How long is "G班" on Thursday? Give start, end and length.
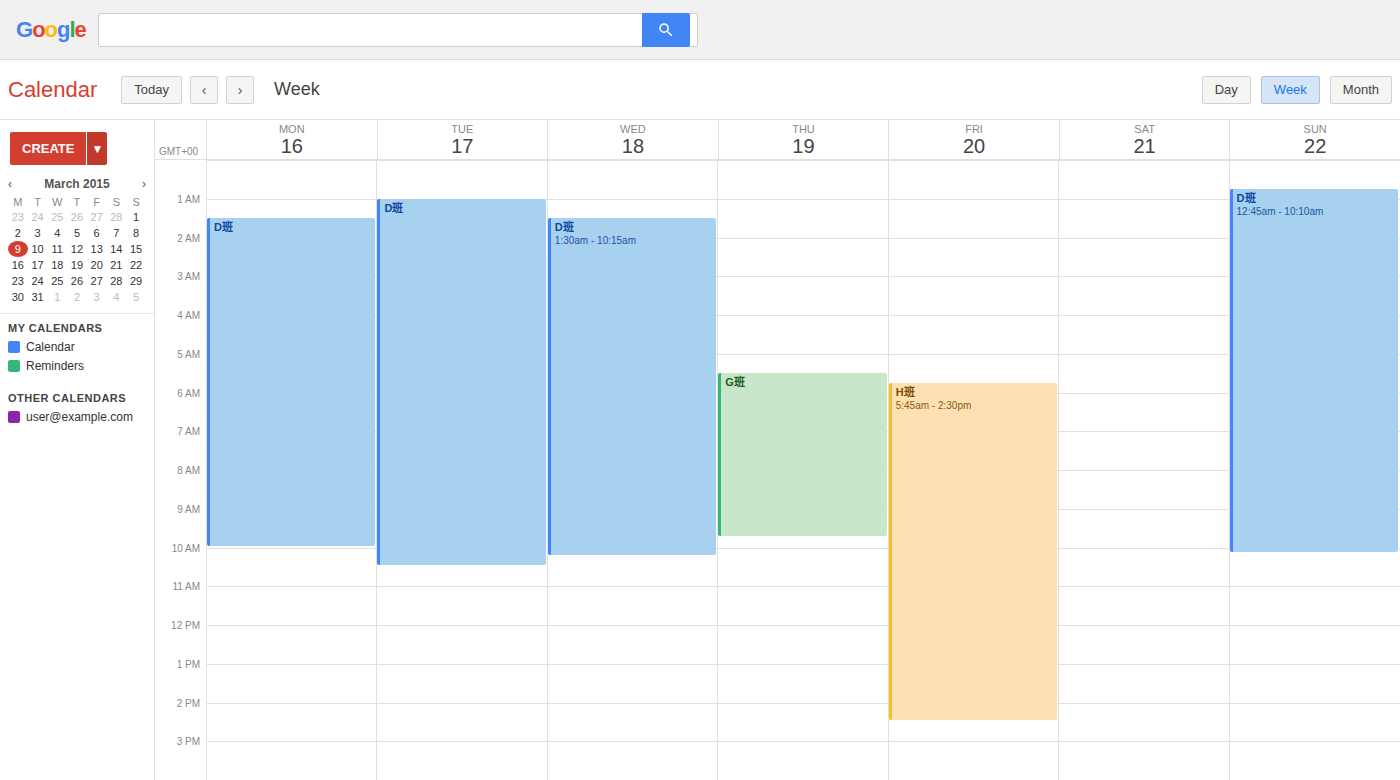
5:30 AM to 9:45 AM, 4 hours 15 minutes